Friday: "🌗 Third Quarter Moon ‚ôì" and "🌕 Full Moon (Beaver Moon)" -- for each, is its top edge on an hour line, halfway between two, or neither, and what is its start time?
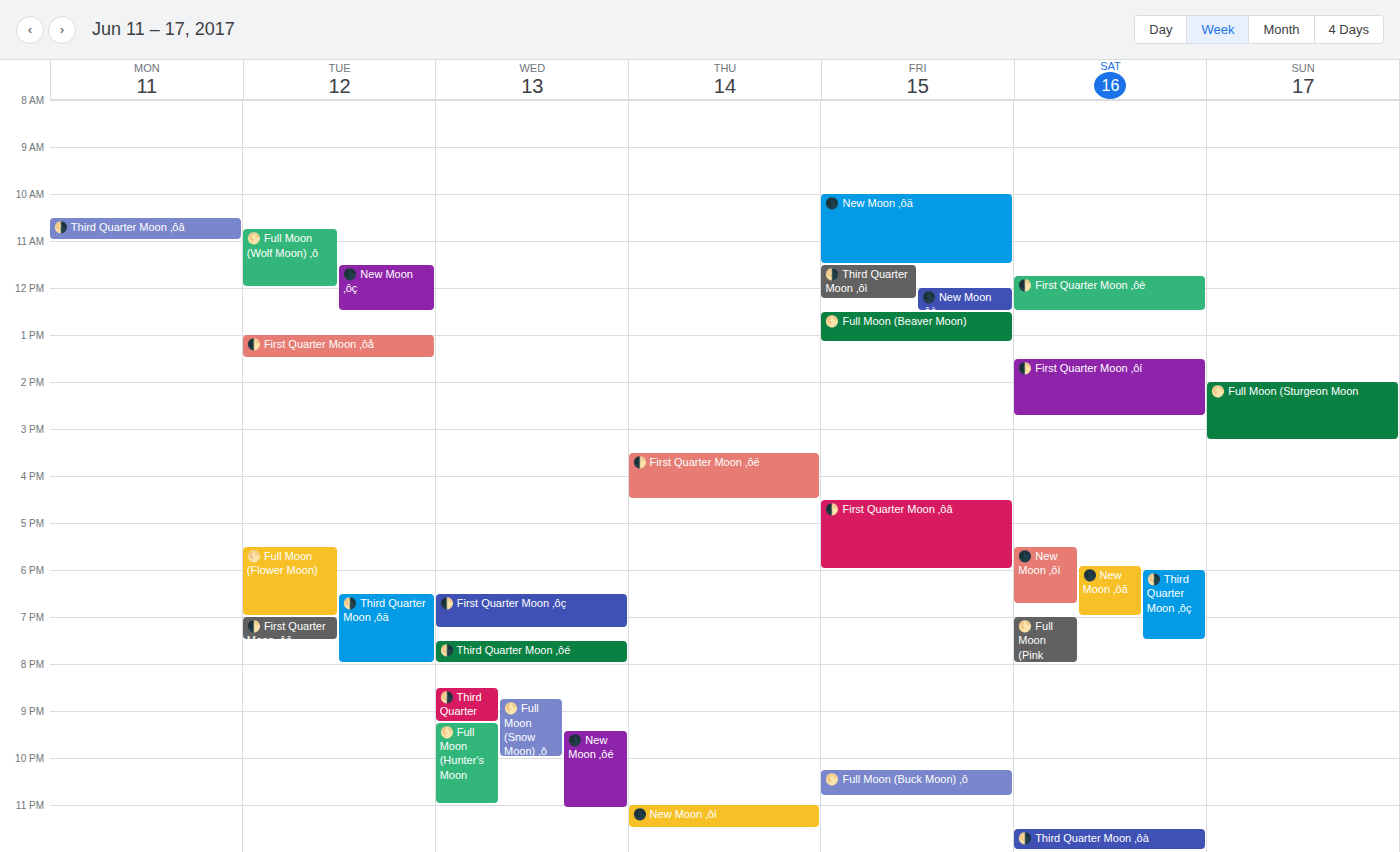
"🌗 Third Quarter Moon ‚ôì": 11:30 AM, halfway between the 11 AM and 12 PM lines. "🌕 Full Moon (Beaver Moon)": 12:30 PM, halfway between the 12 PM and 1 PM lines.